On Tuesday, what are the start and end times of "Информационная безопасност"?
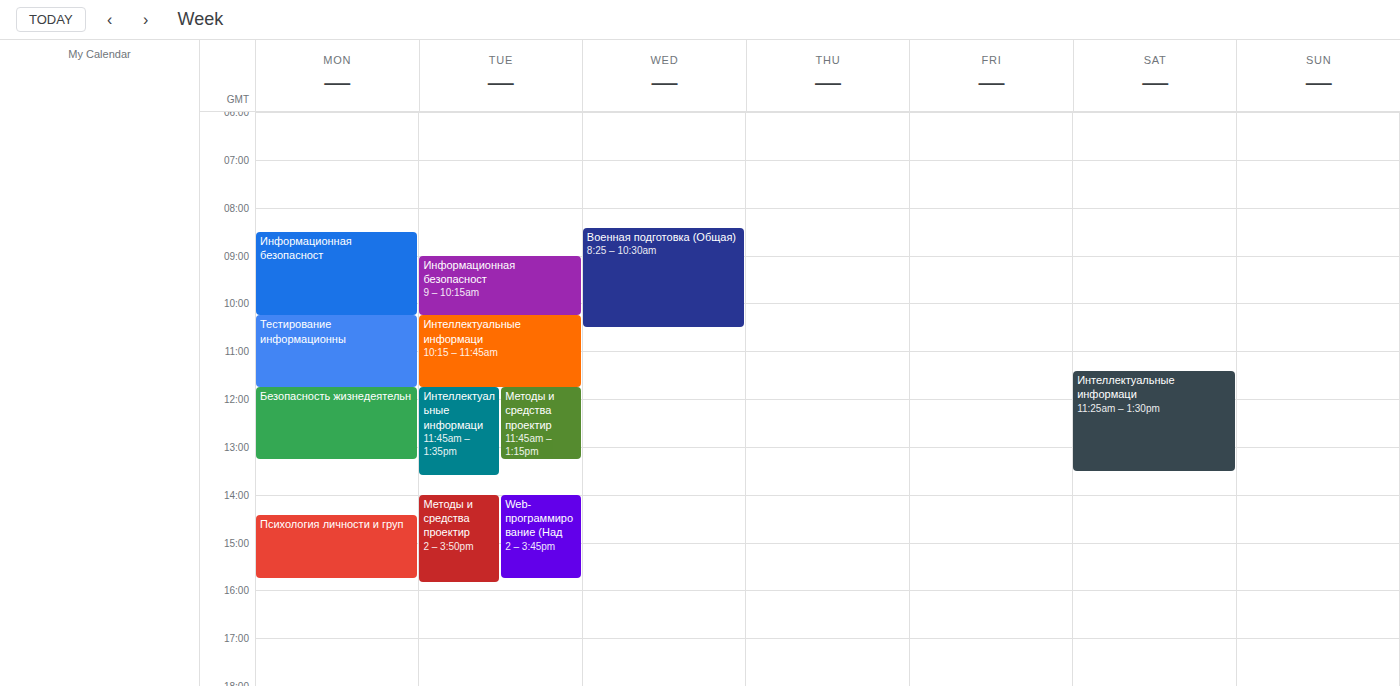
9:00 AM to 10:15 AM